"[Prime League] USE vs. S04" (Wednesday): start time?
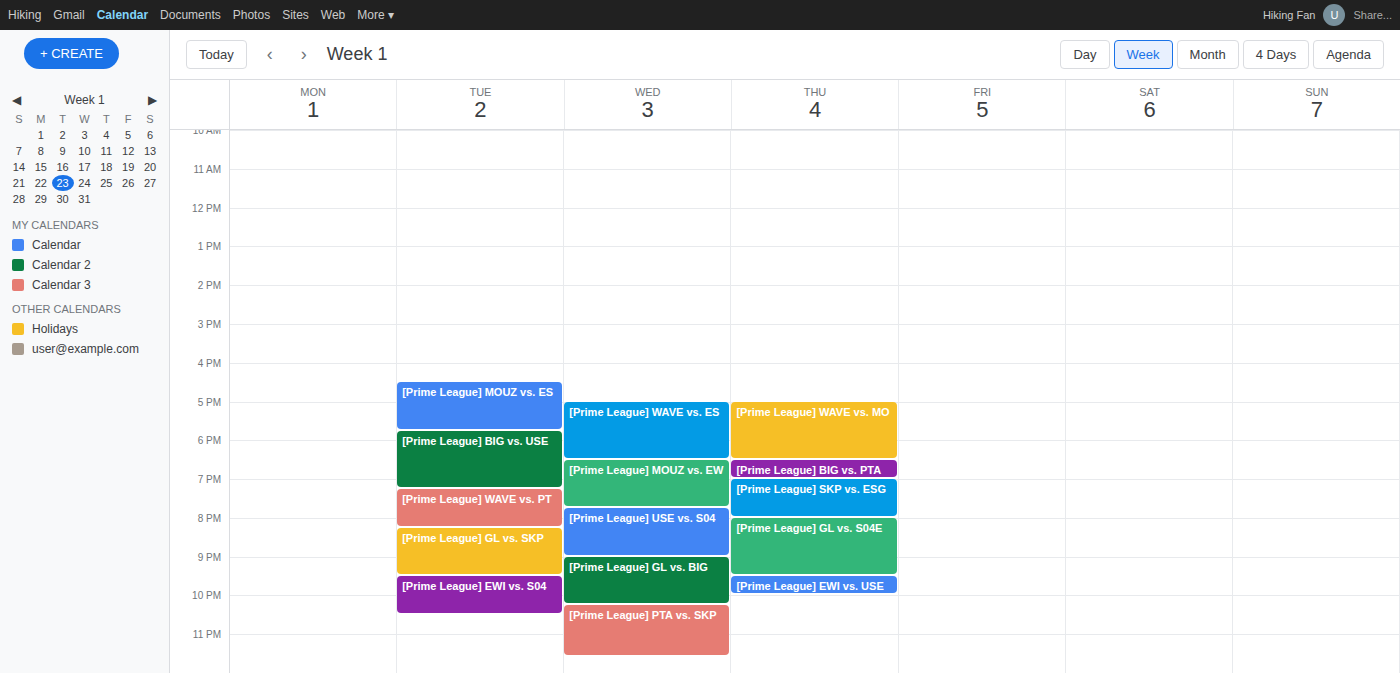
19:45